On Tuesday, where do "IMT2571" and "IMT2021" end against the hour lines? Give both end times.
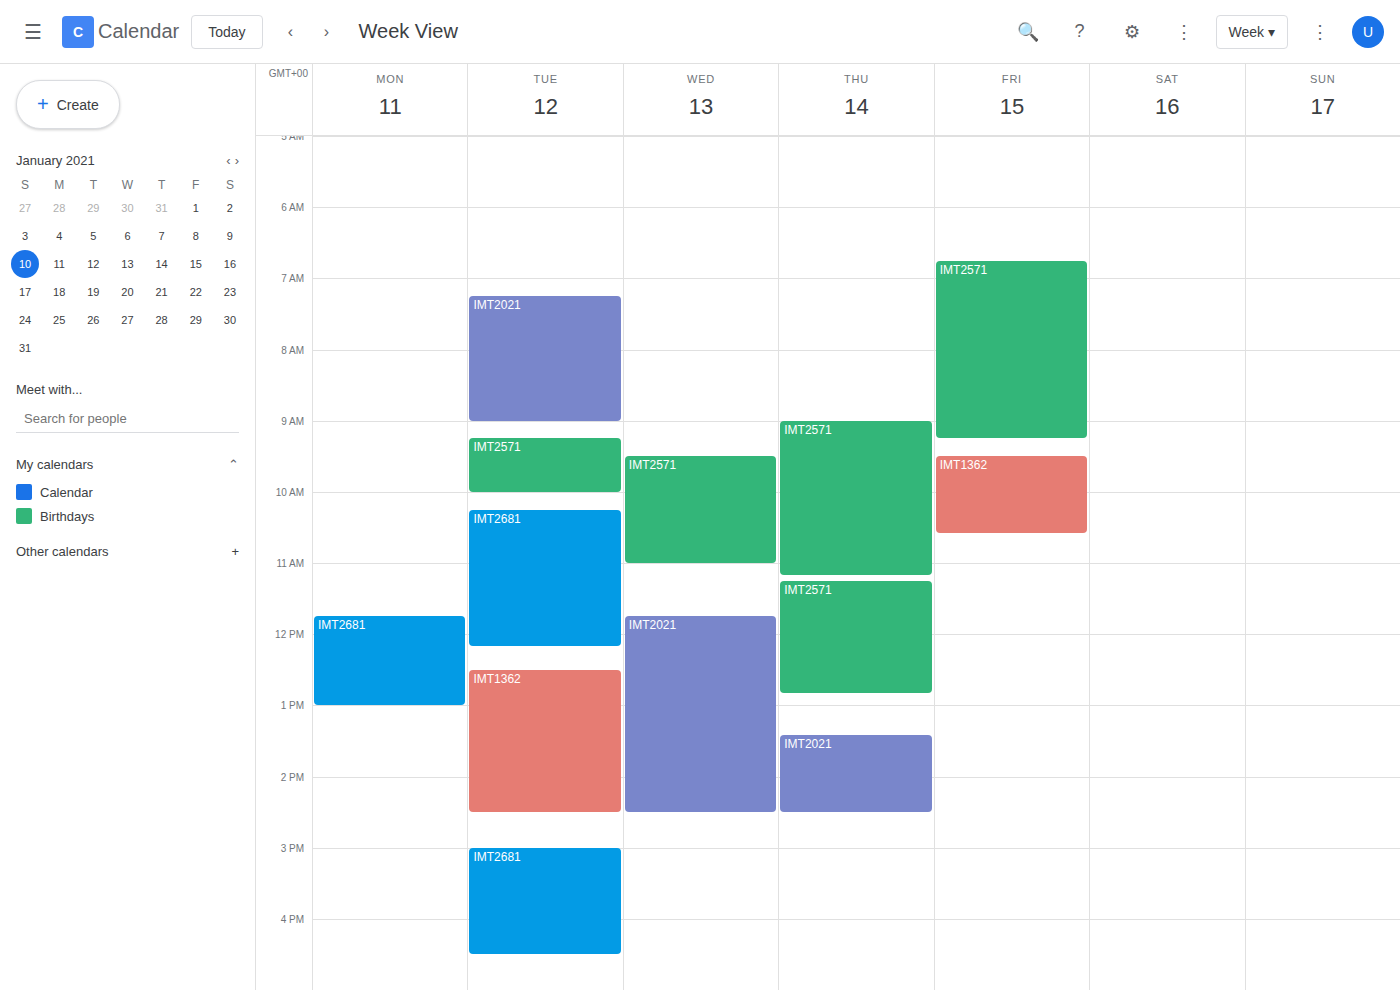
"IMT2571": 10:00, exactly on the 10:00 line. "IMT2021": 09:00, exactly on the 09:00 line.